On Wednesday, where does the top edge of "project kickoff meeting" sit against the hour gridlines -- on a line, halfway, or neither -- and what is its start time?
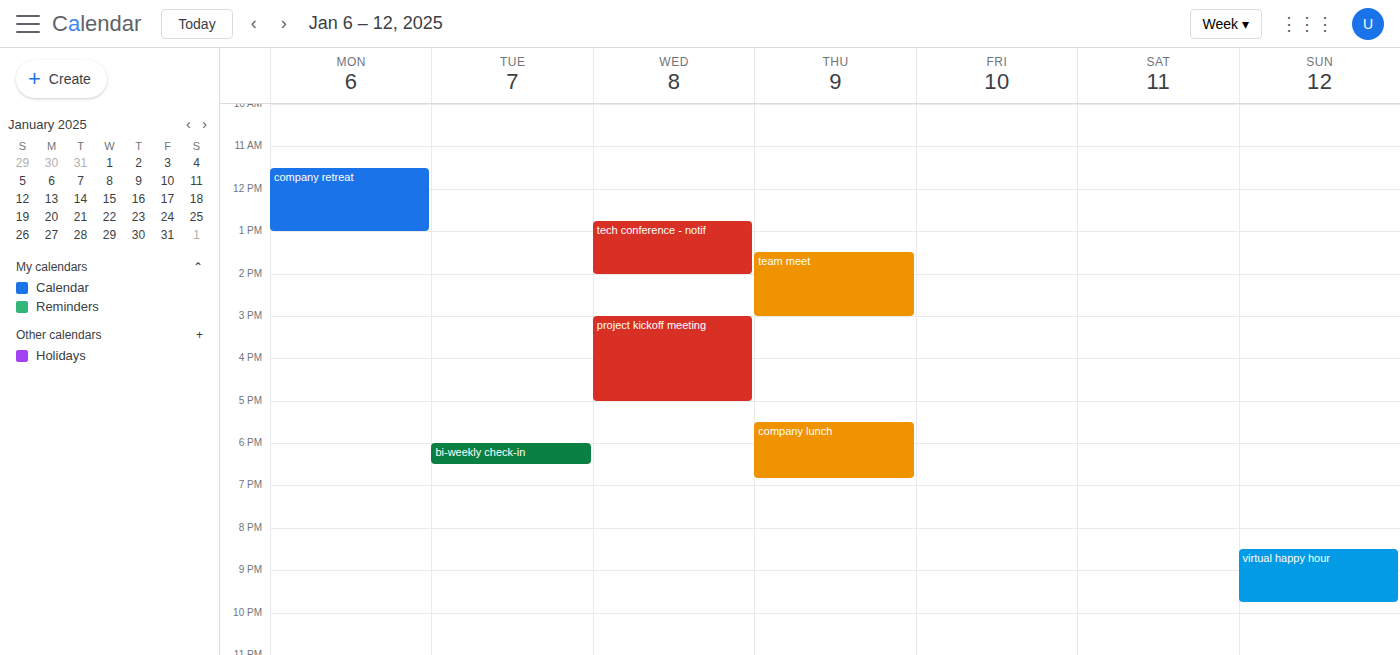
3:00 PM -- exactly on the 3 PM line.